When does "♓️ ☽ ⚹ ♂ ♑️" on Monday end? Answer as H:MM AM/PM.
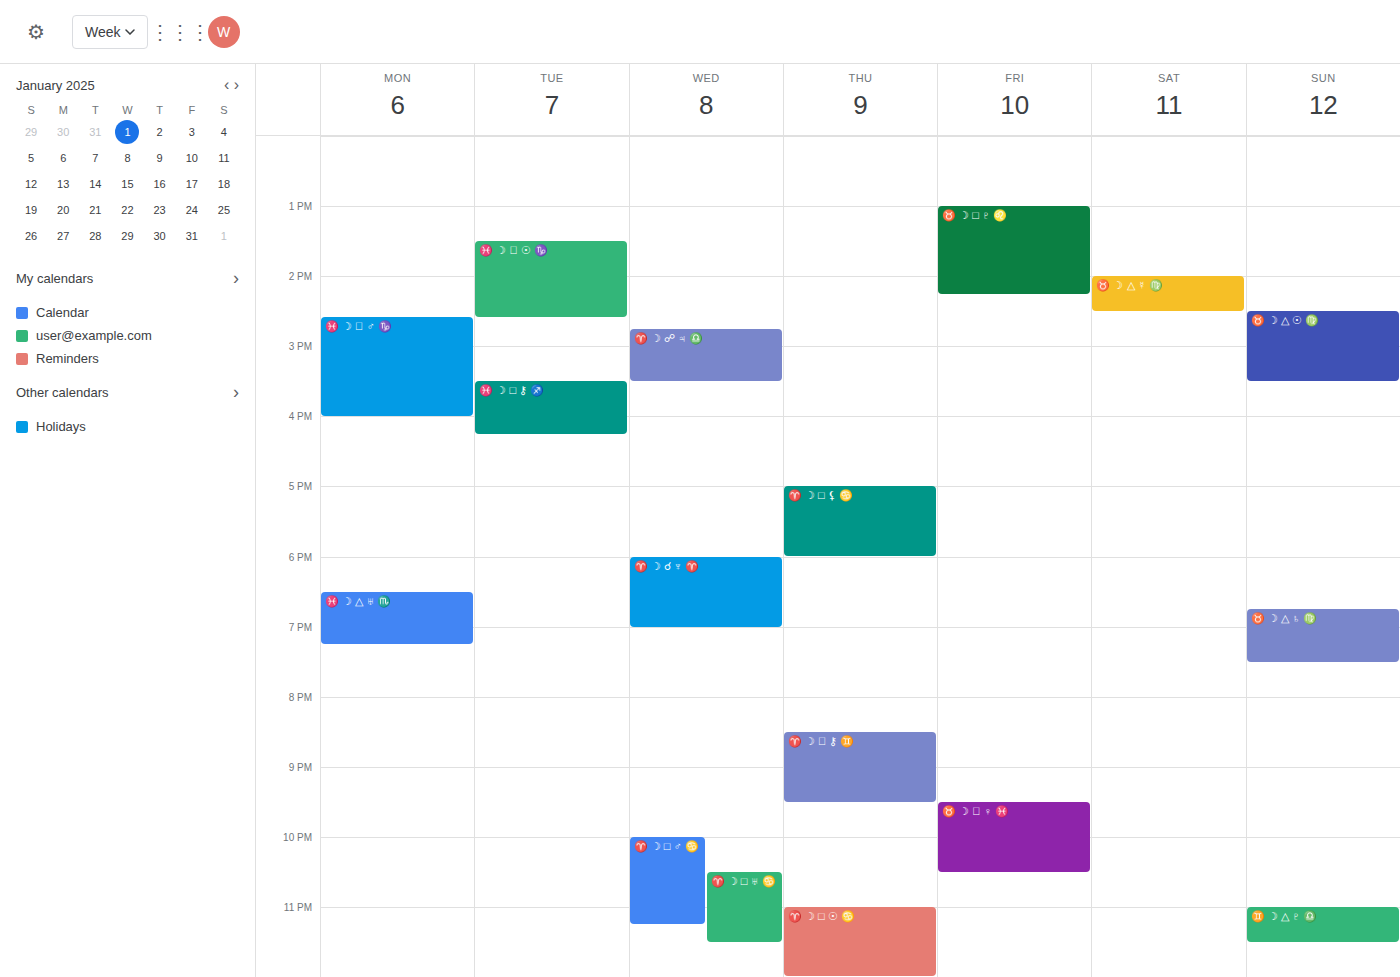
4:00 PM